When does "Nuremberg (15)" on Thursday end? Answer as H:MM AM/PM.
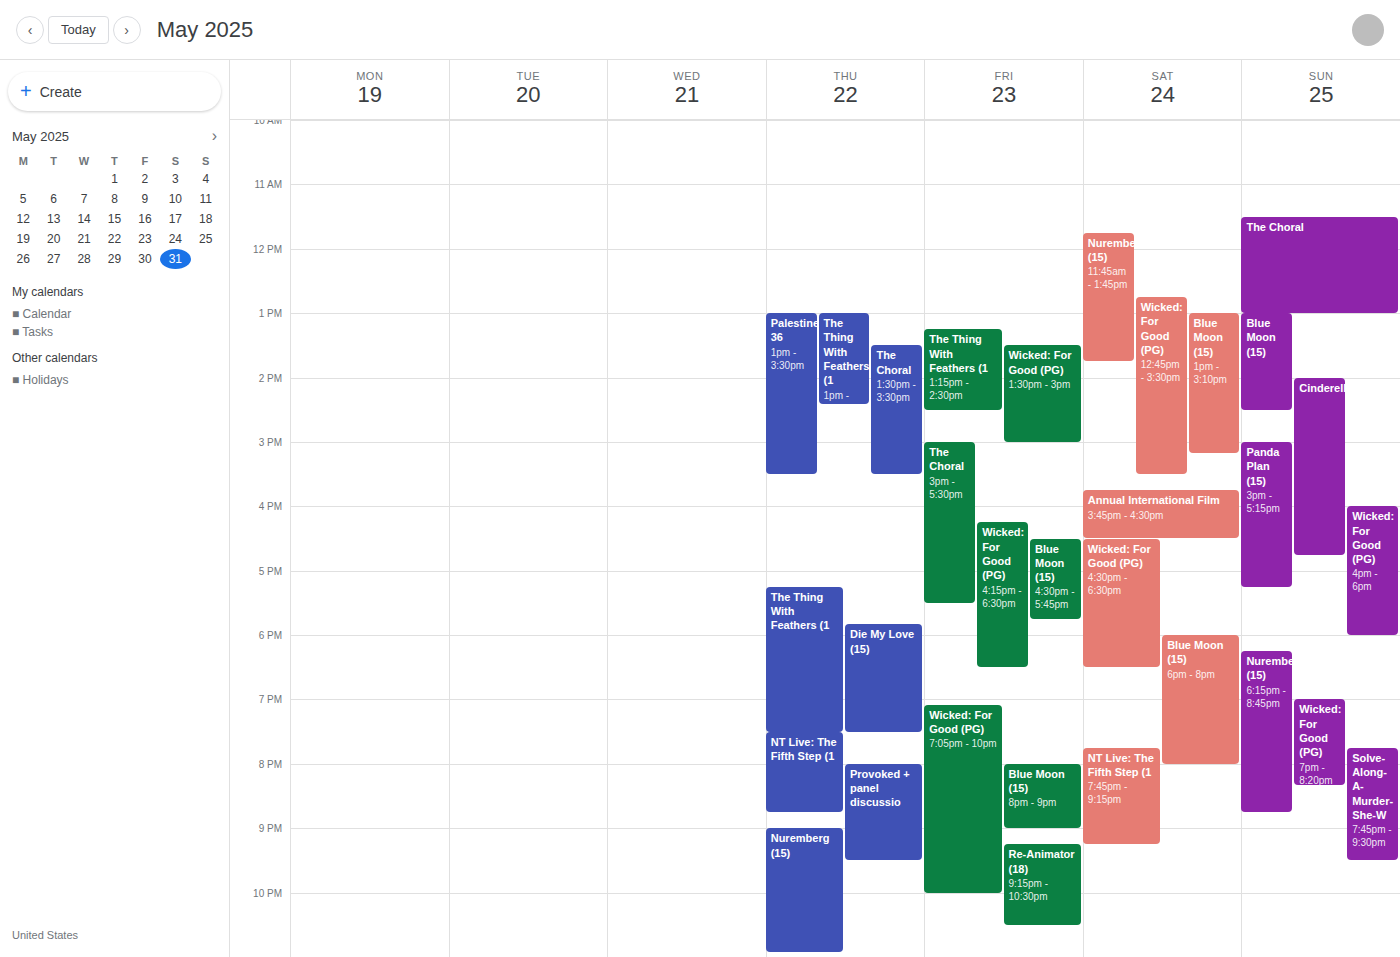
10:55 PM